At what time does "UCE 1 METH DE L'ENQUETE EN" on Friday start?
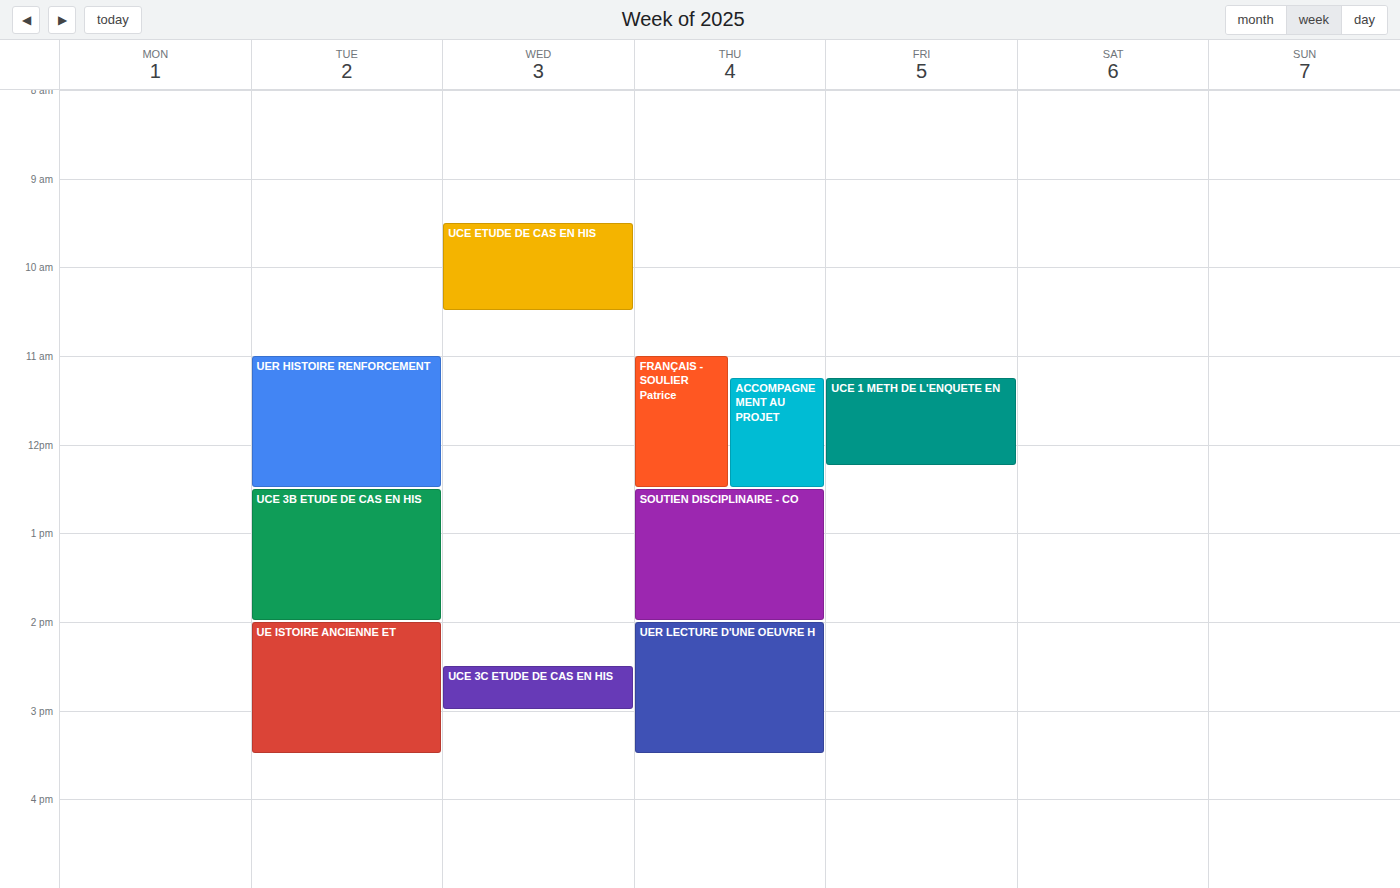
11:15 AM